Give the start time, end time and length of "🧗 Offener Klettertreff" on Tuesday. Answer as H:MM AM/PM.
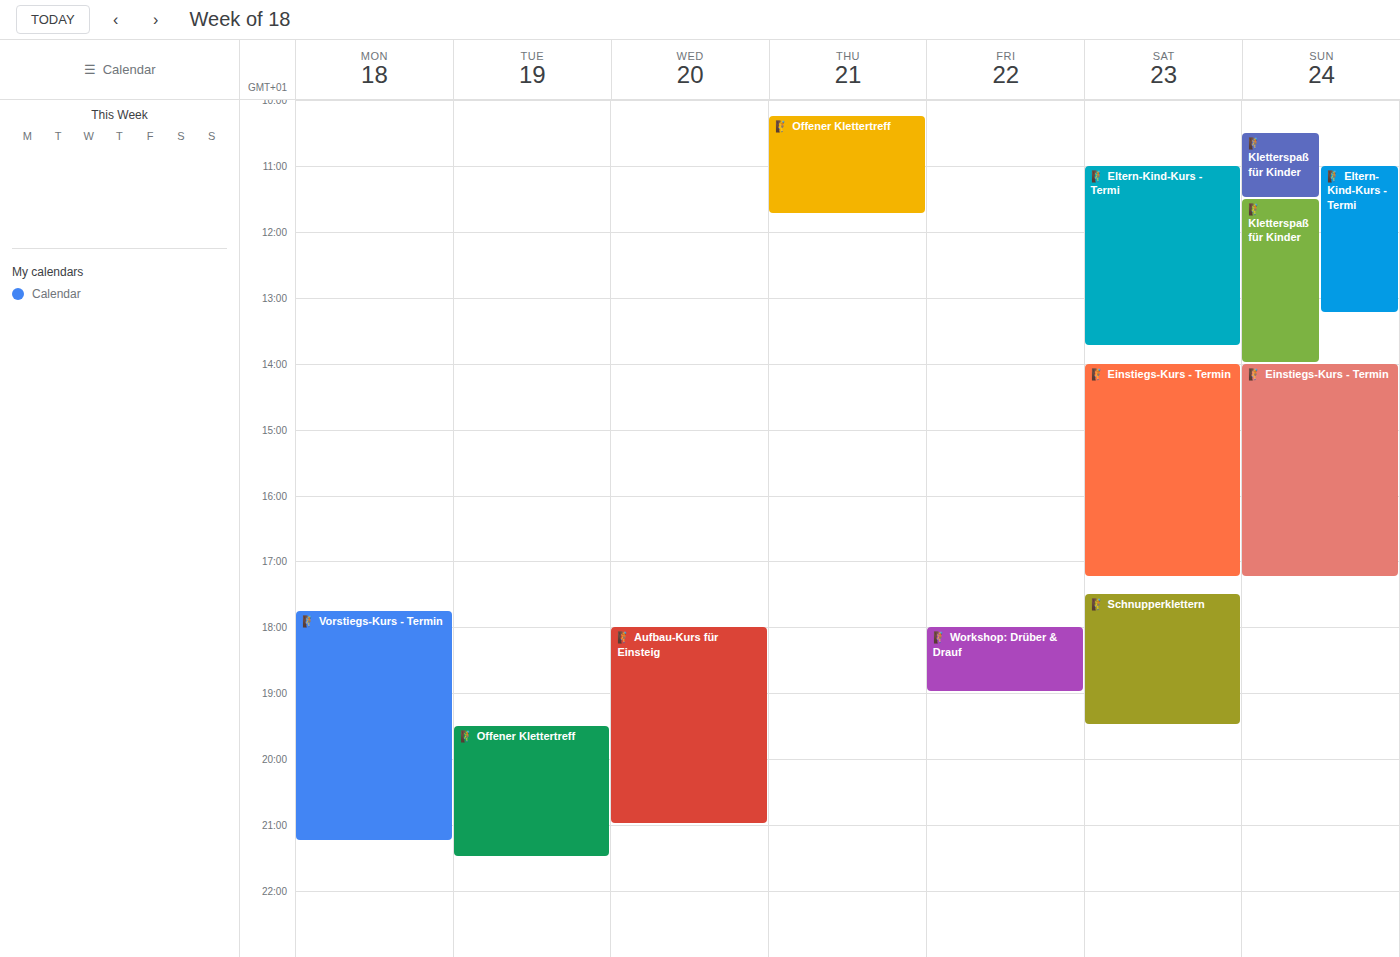
7:30 PM to 9:30 PM, 2 hours